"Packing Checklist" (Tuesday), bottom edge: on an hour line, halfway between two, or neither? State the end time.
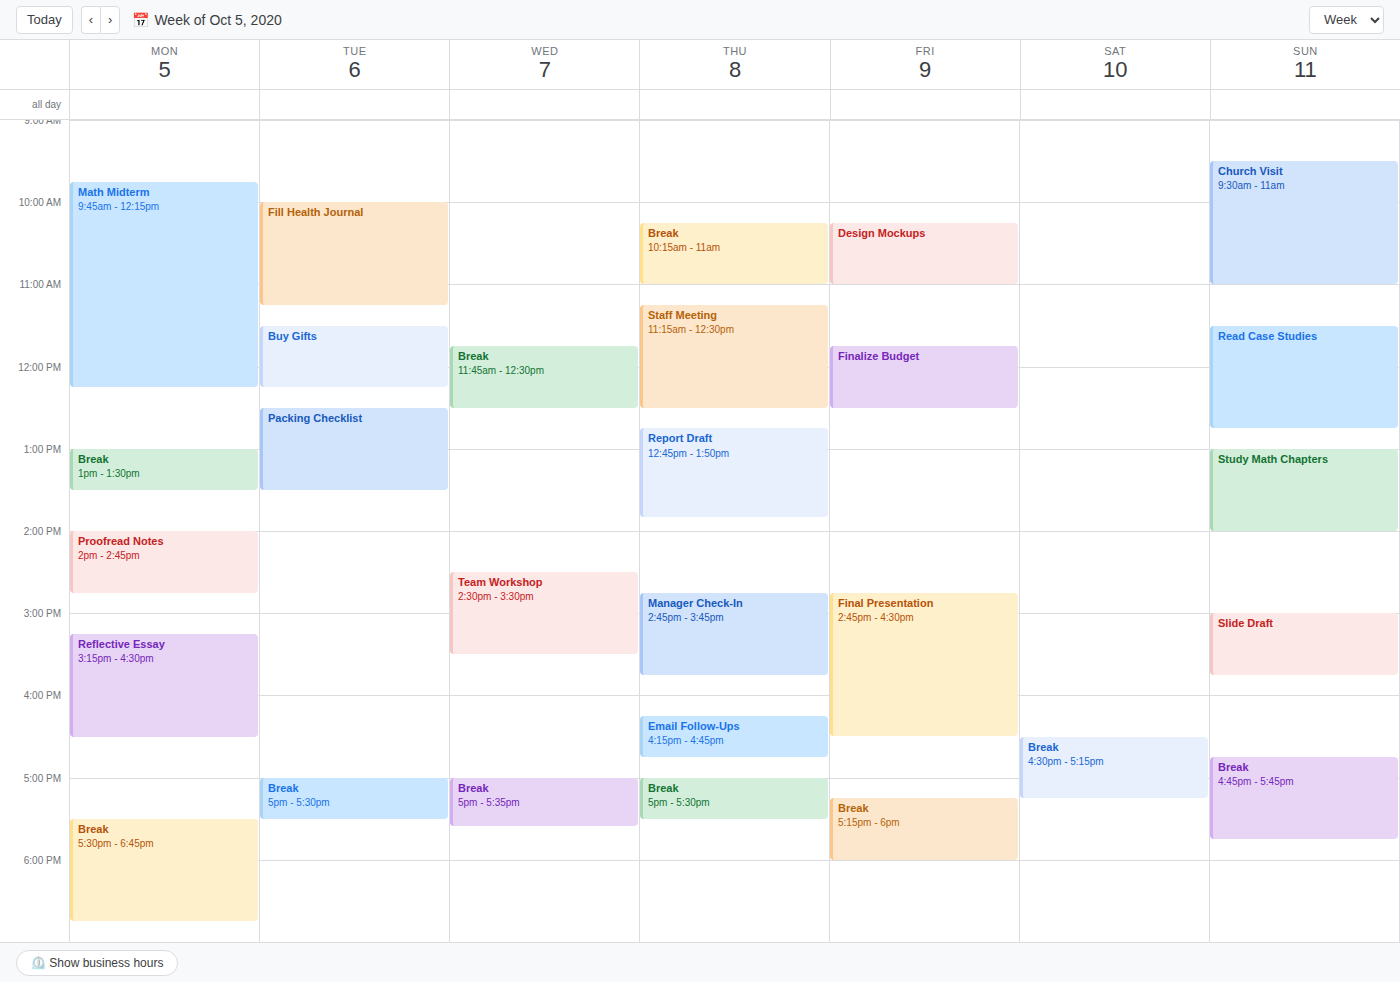
1:30 PM -- halfway between the 1 PM and 2 PM lines.